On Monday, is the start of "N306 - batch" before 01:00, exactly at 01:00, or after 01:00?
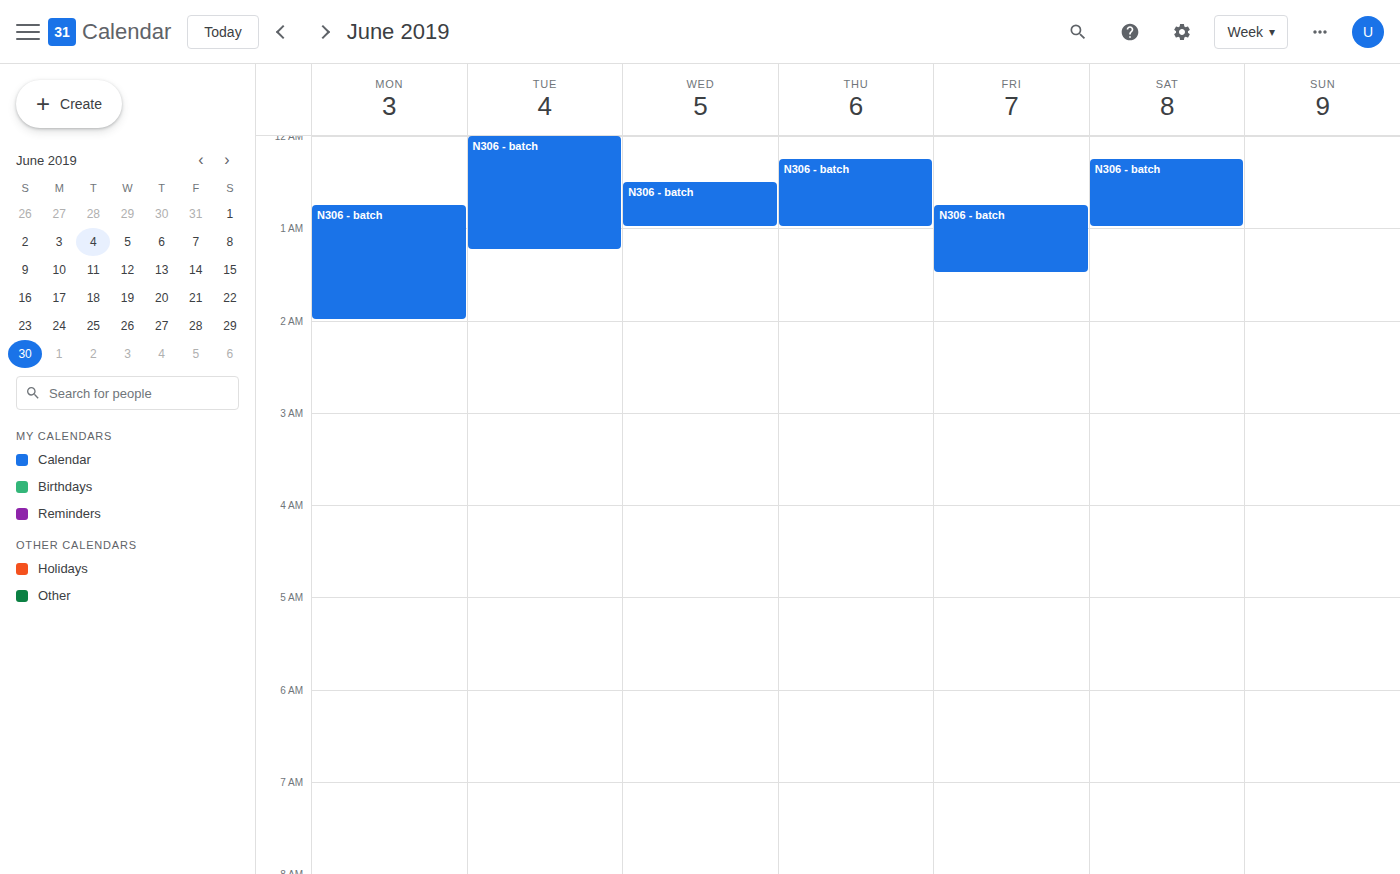
00:45 -- before 01:00, 15 minutes above the 01:00 line.